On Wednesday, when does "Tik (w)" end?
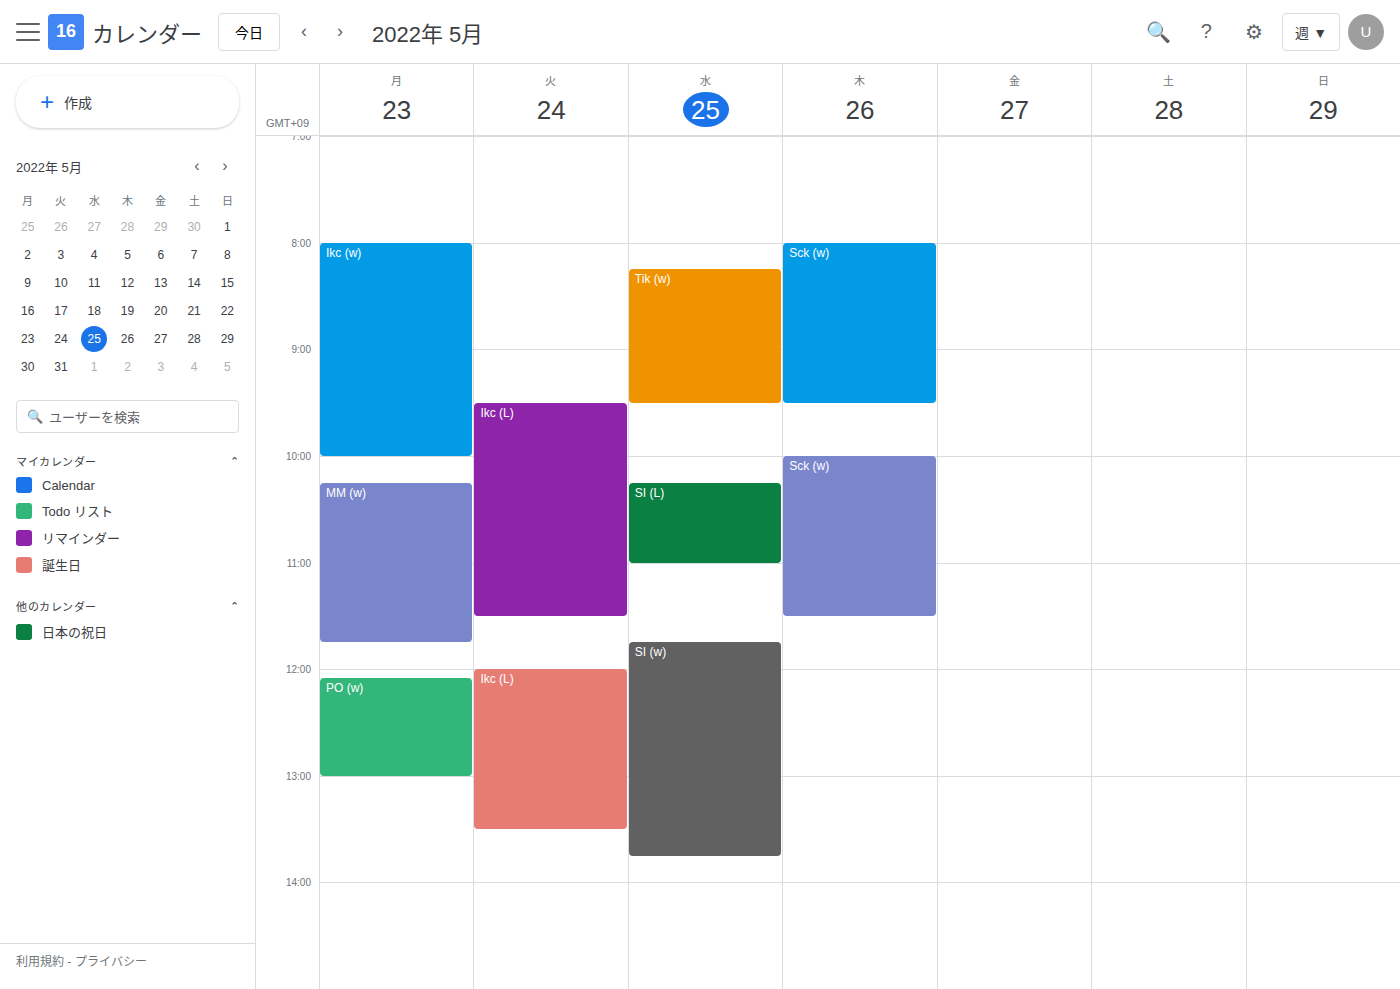
9:30 AM